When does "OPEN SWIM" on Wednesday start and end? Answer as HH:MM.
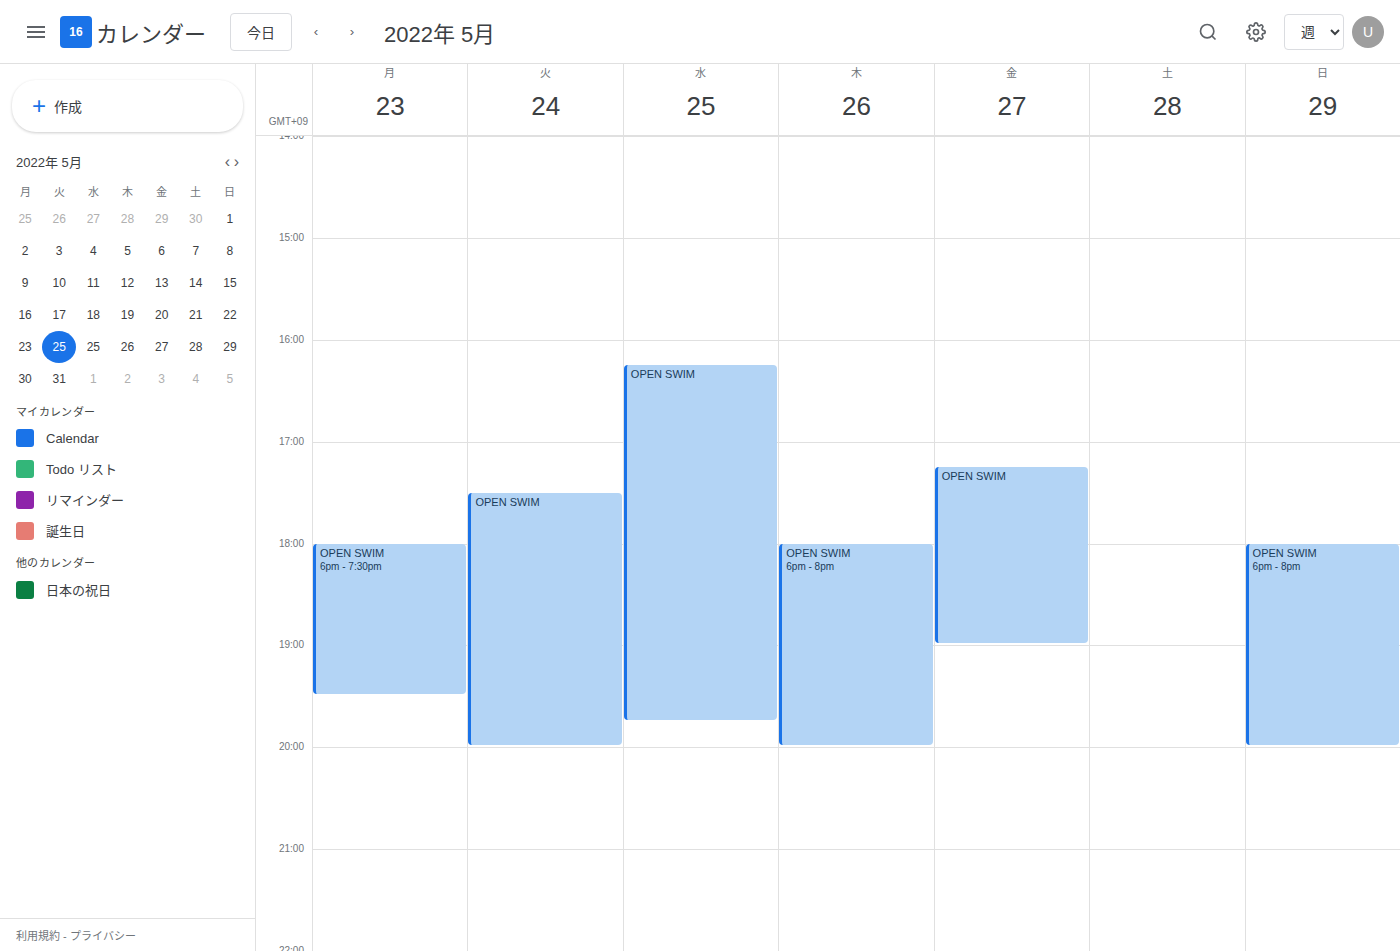
16:15 to 19:45